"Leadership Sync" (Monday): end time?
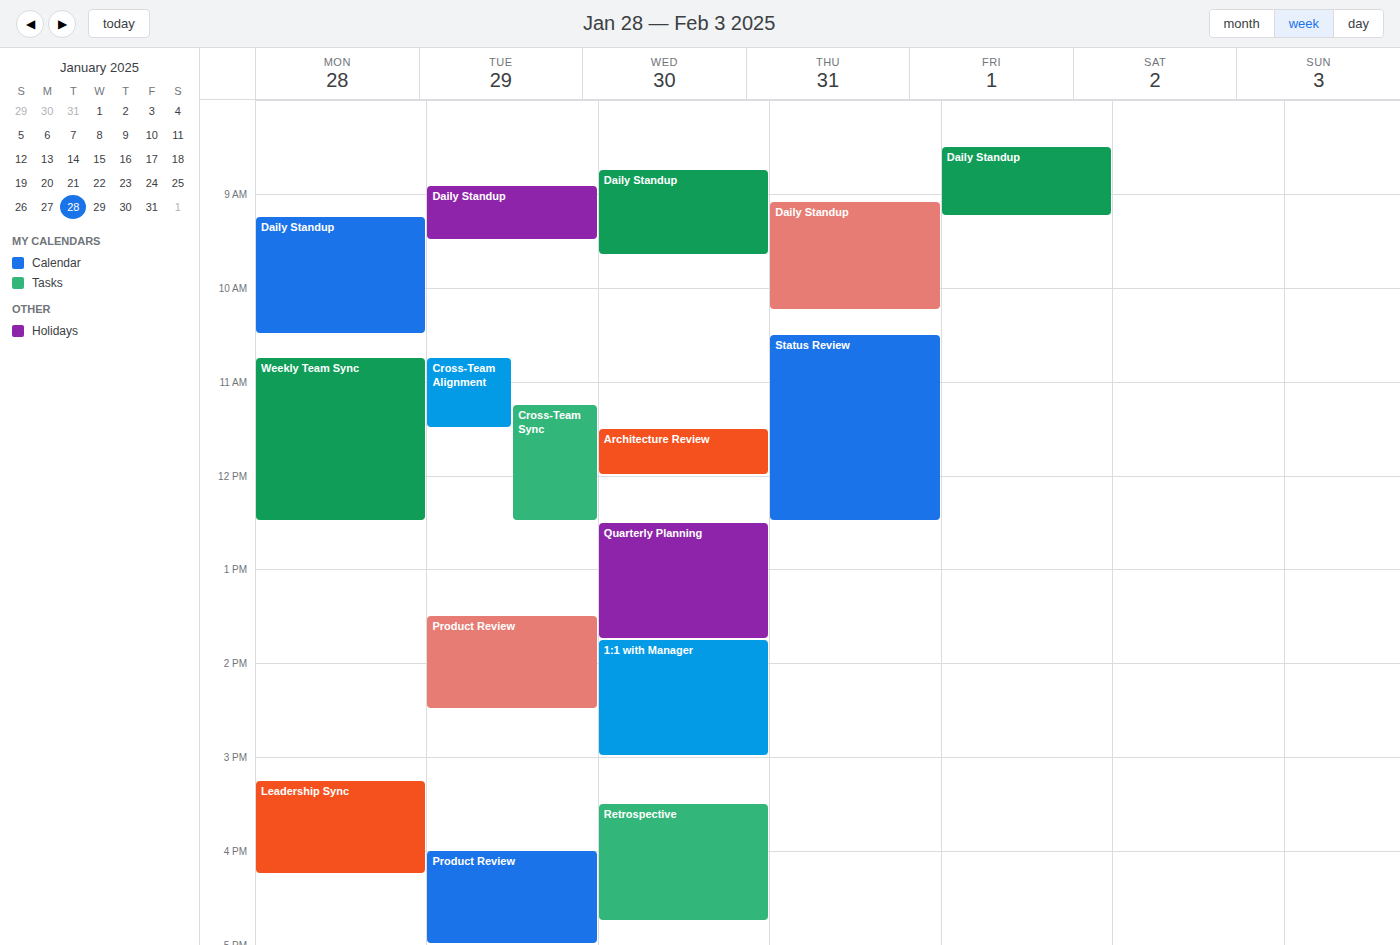
4:15 PM